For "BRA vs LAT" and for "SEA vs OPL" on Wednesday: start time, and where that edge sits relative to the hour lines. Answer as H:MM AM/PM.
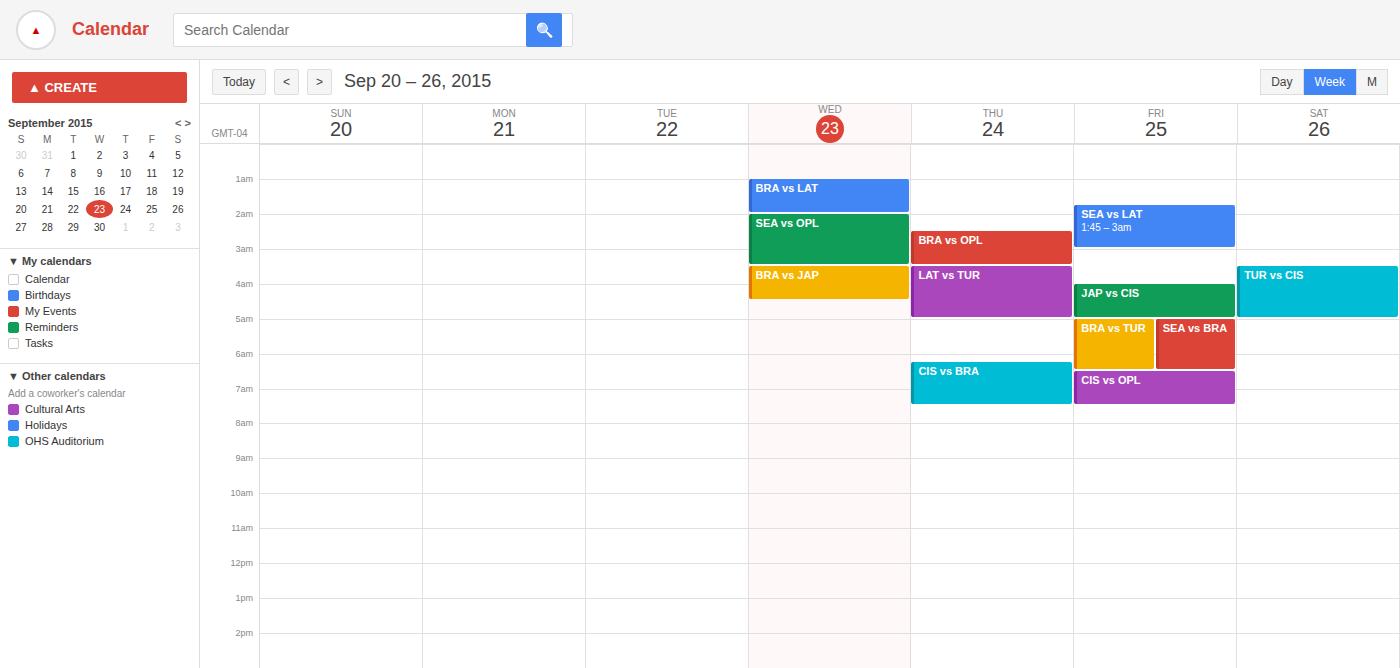
"BRA vs LAT": 1:00 AM, exactly on the 1 AM line. "SEA vs OPL": 2:00 AM, exactly on the 2 AM line.